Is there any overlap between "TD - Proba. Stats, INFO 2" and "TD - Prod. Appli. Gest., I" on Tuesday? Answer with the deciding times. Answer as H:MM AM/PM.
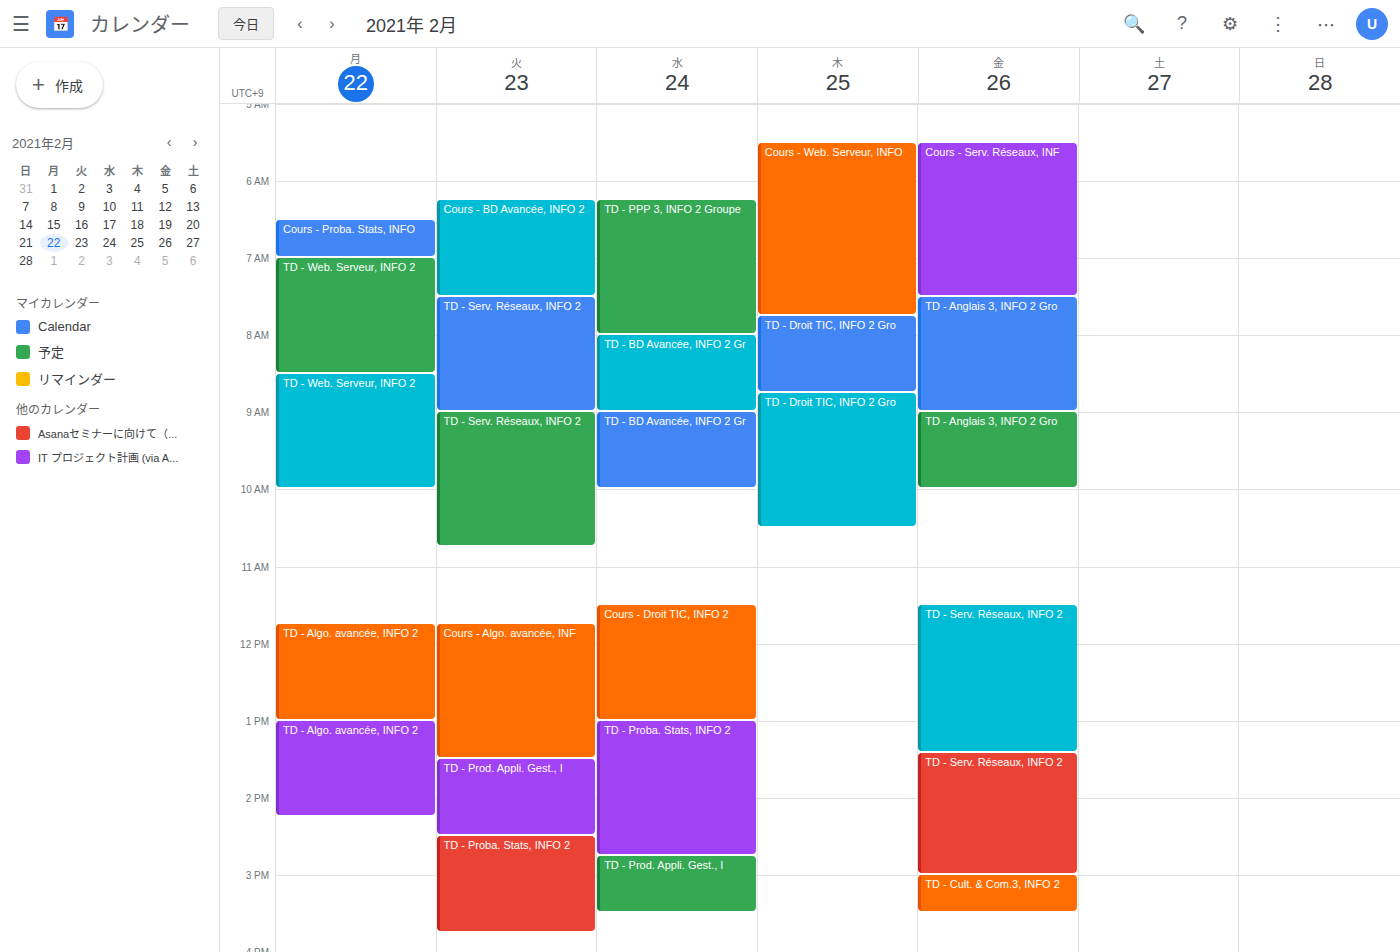
"TD - Prod. Appli. Gest., I" ends at 2:30 PM, exactly when "TD - Proba. Stats, INFO 2" starts -- they touch but do not overlap.